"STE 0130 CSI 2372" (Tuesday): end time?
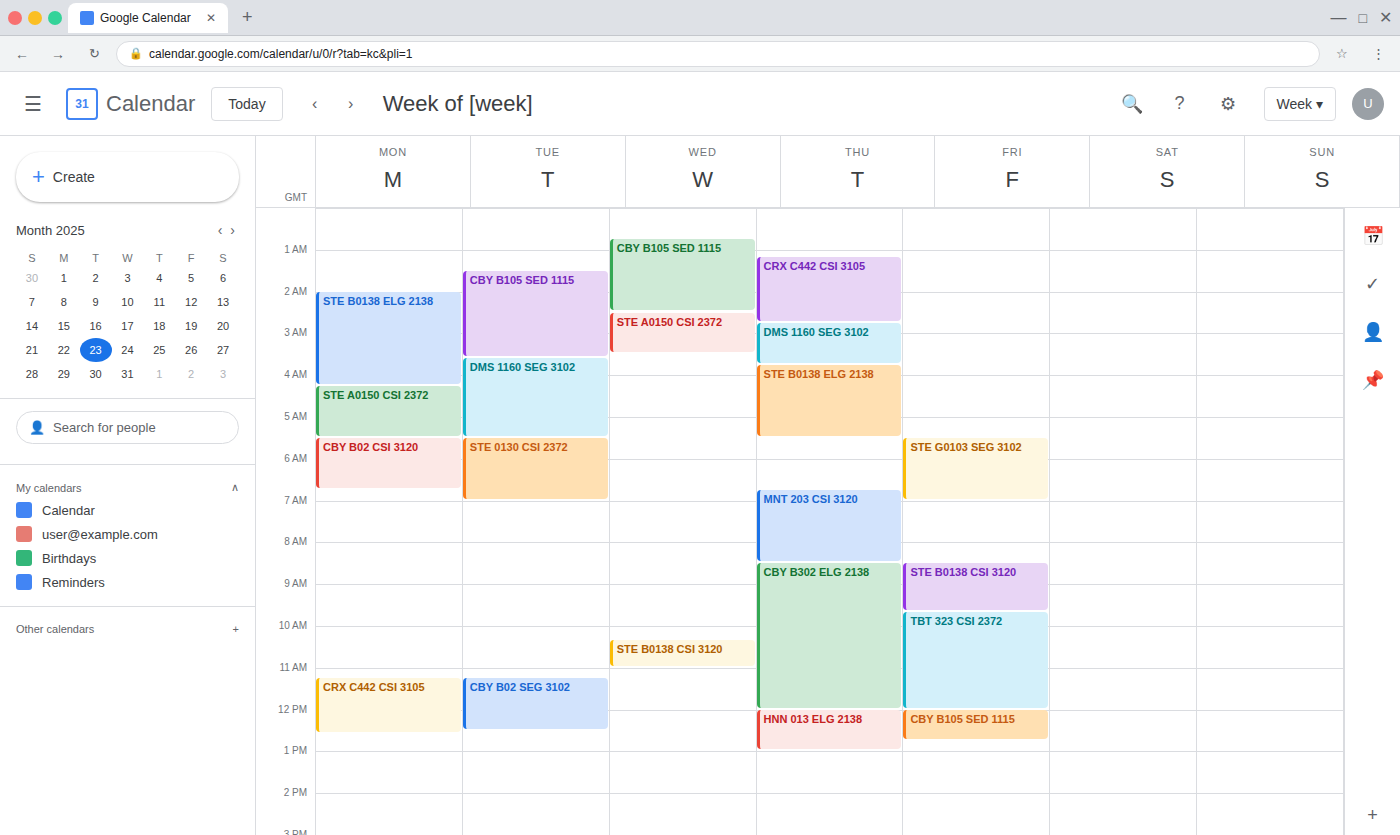
7:00 AM